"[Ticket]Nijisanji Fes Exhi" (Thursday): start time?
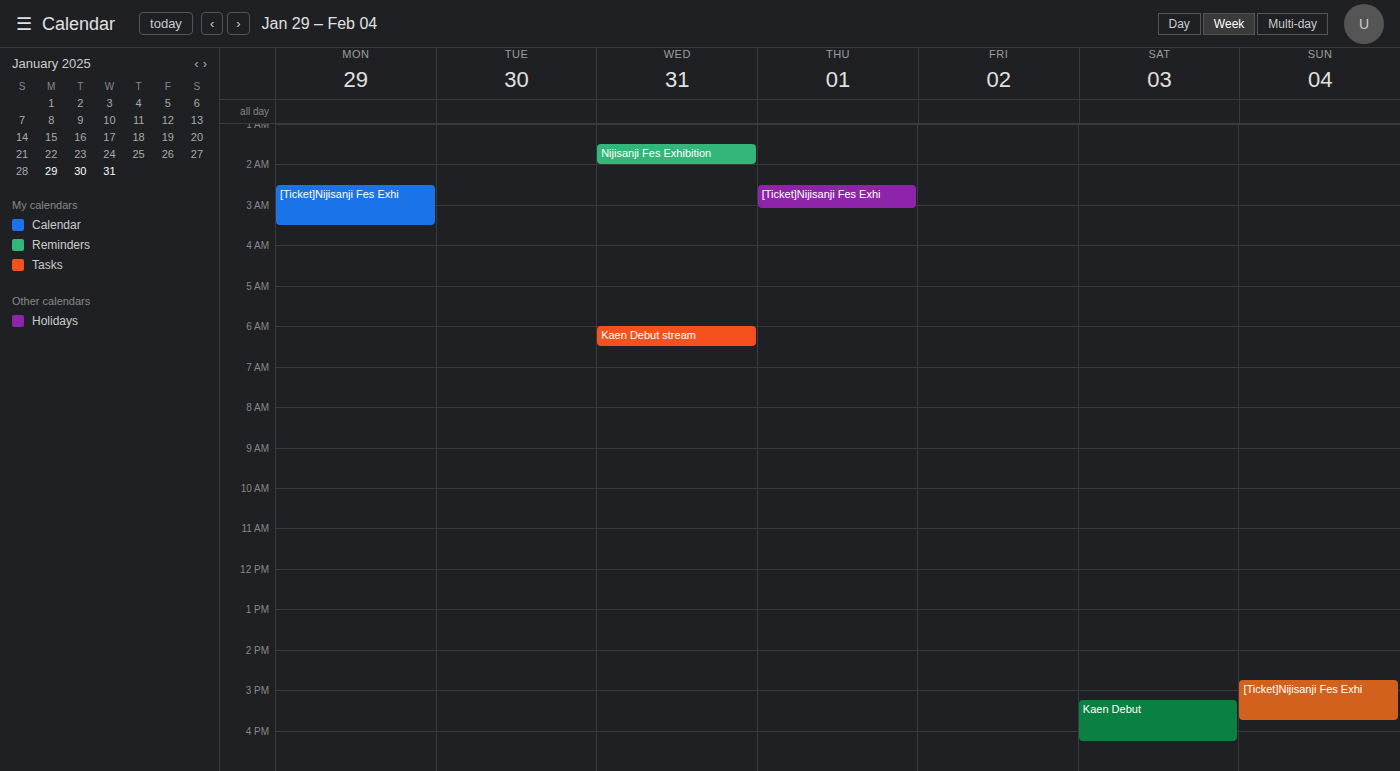
2:30 AM